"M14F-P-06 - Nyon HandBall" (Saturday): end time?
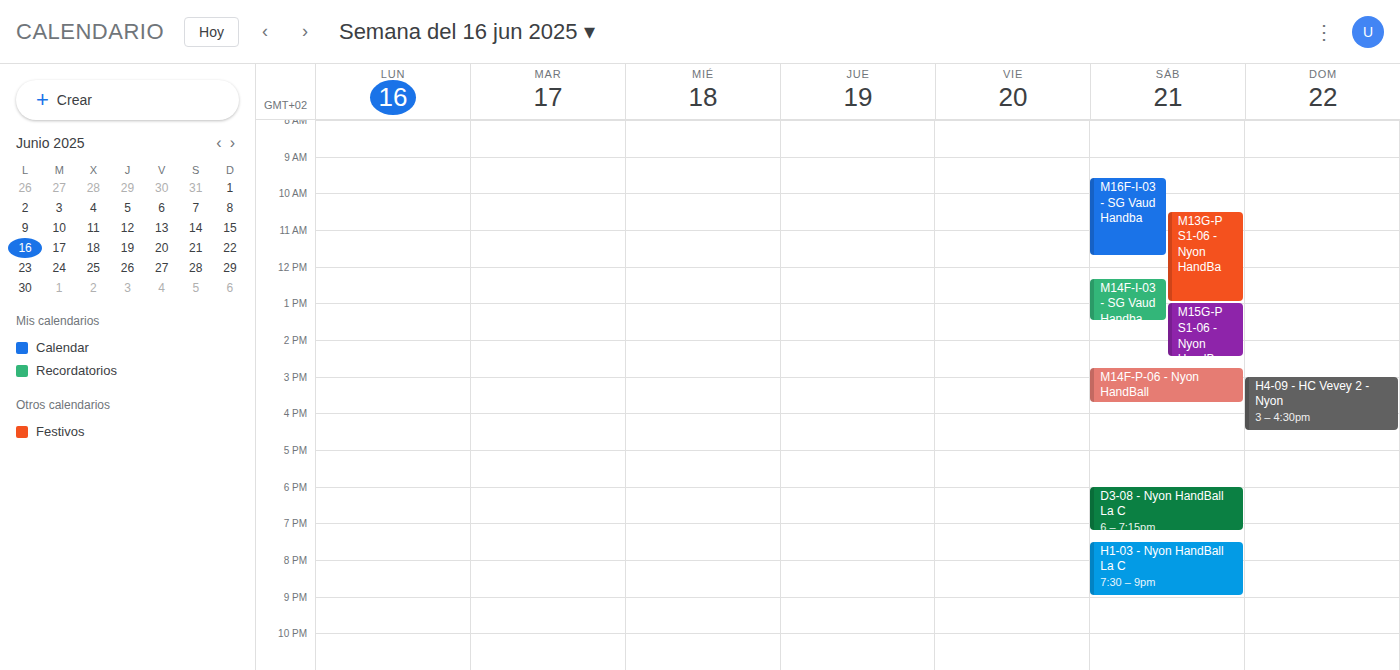
15:45